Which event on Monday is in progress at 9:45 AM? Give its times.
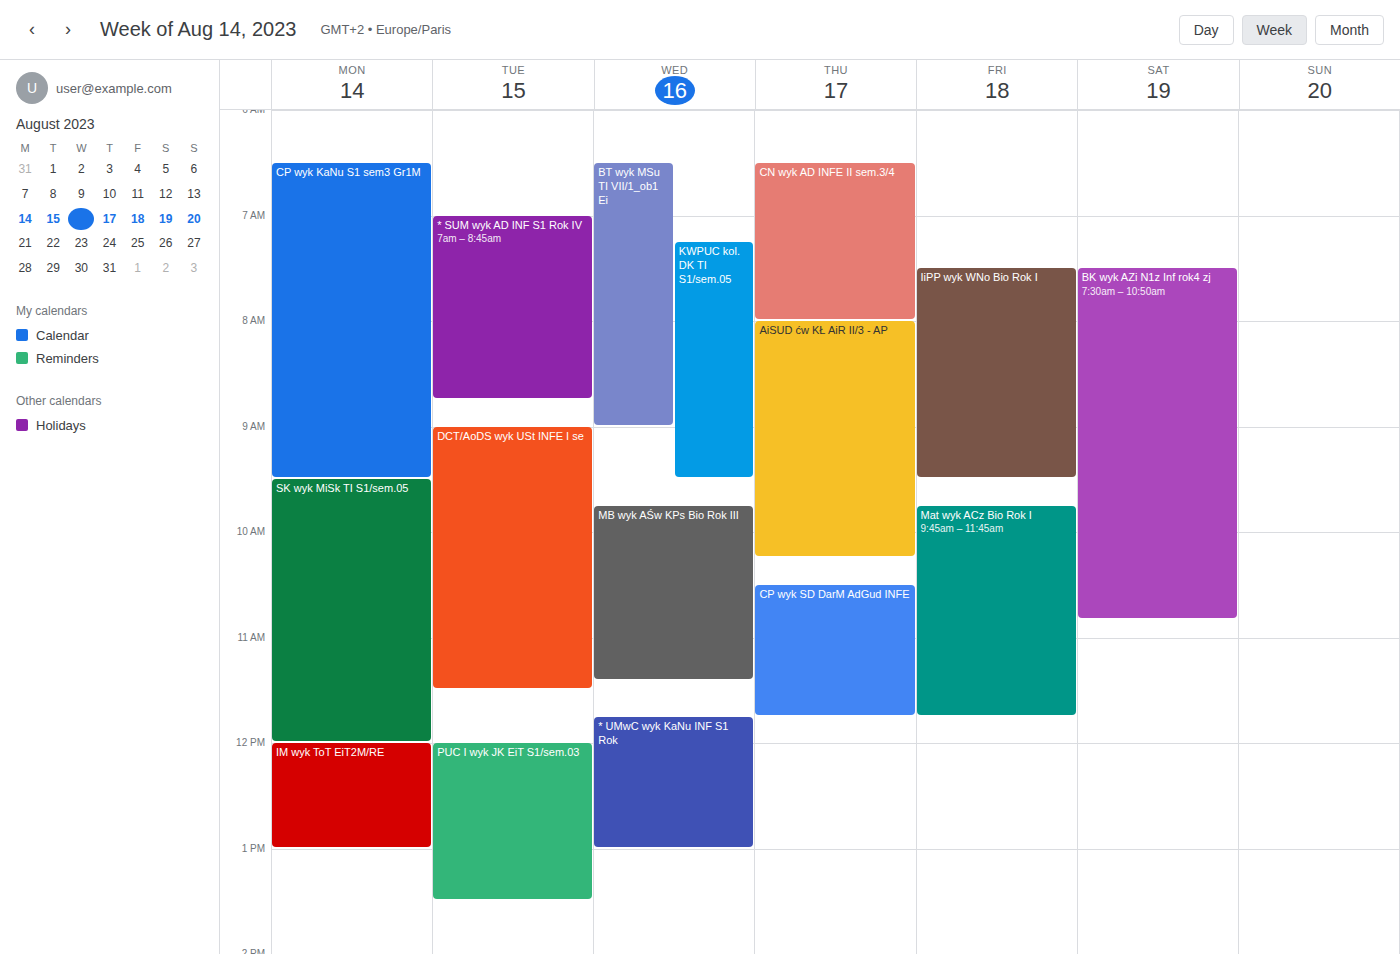
"SK wyk MiSk TI S1/sem.05", 9:30 AM to 12:00 PM